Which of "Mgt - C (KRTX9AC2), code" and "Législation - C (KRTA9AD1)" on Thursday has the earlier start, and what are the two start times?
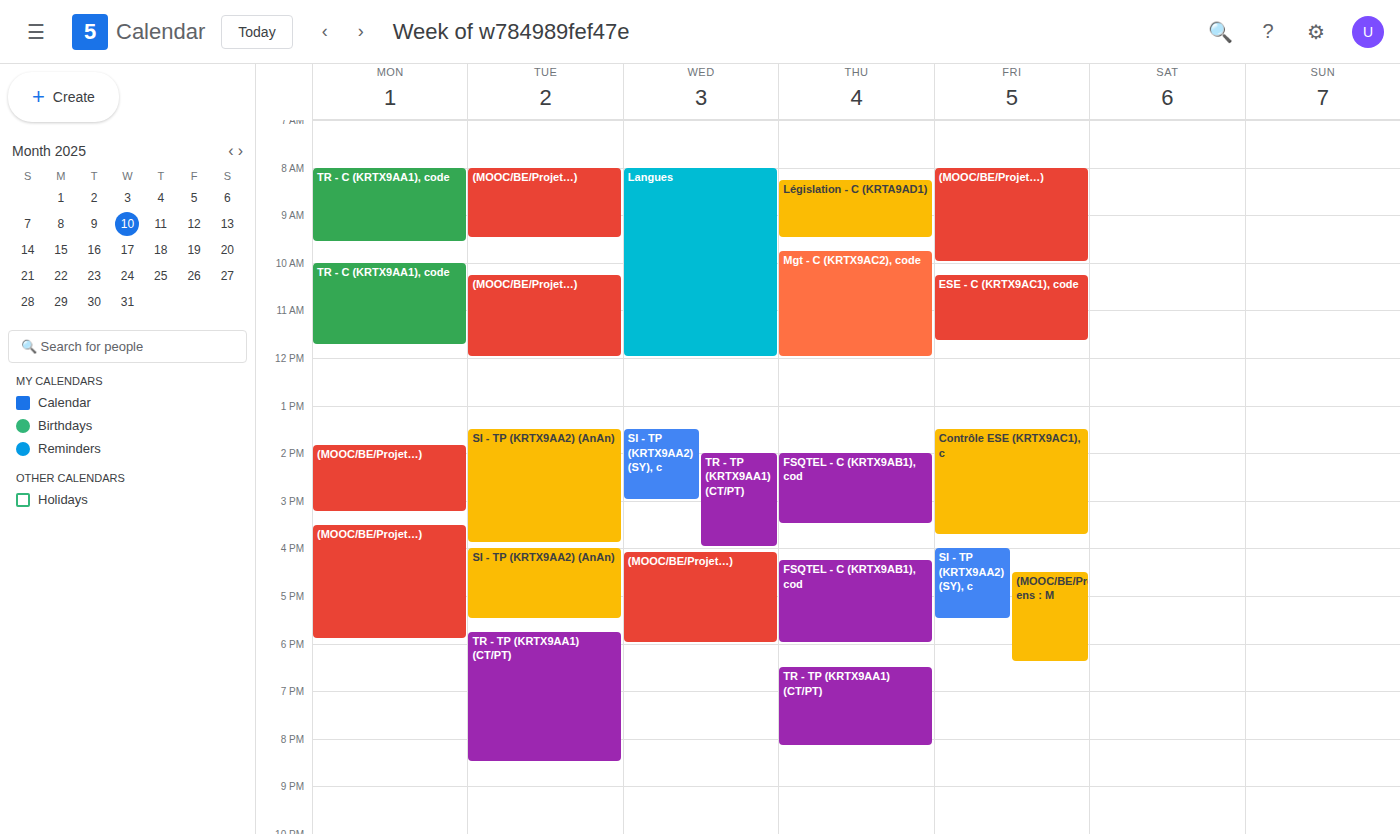
"Législation - C (KRTA9AD1)" 8:15 AM; "Mgt - C (KRTX9AC2), code" 9:45 AM.